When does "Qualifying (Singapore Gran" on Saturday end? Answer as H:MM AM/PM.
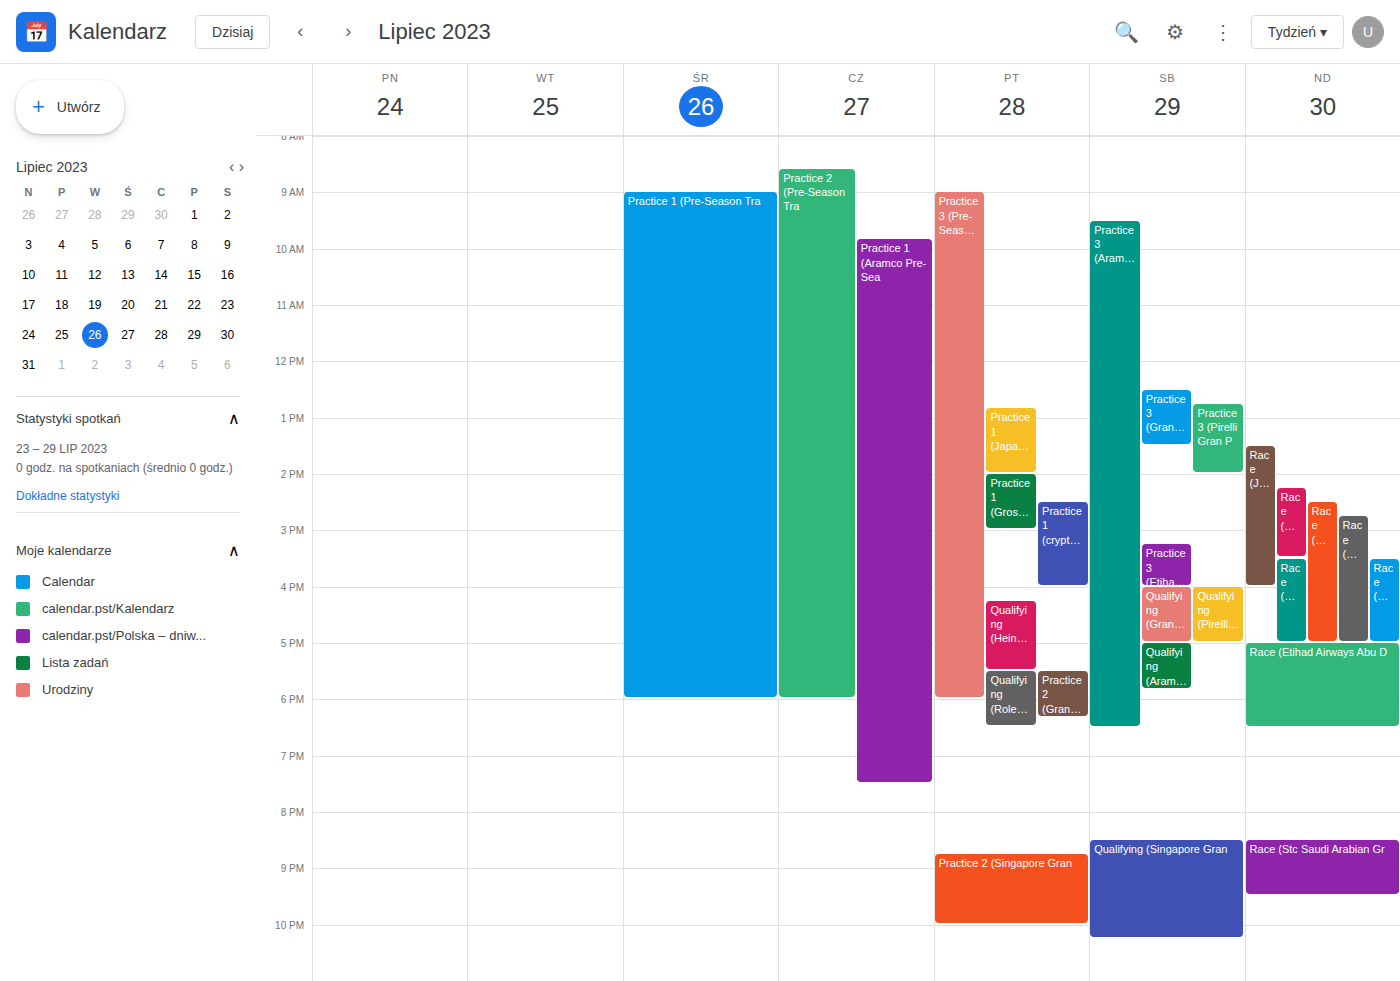
10:15 PM